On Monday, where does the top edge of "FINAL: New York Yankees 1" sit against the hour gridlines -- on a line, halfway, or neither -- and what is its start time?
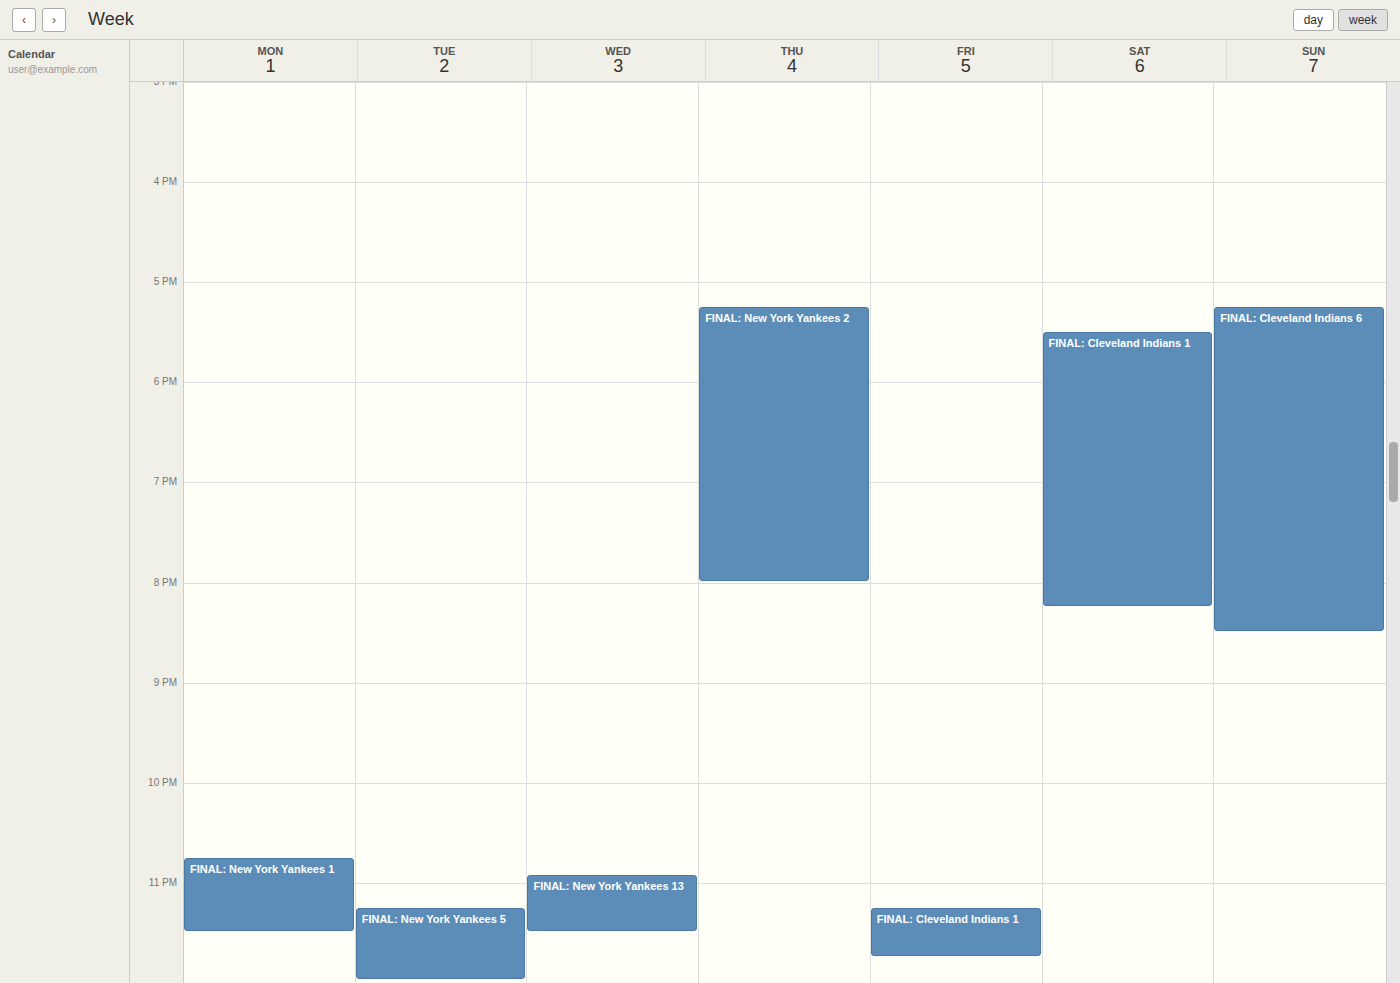
10:45 PM -- neither: three quarters of the way from the 10 PM line to the 11 PM line.